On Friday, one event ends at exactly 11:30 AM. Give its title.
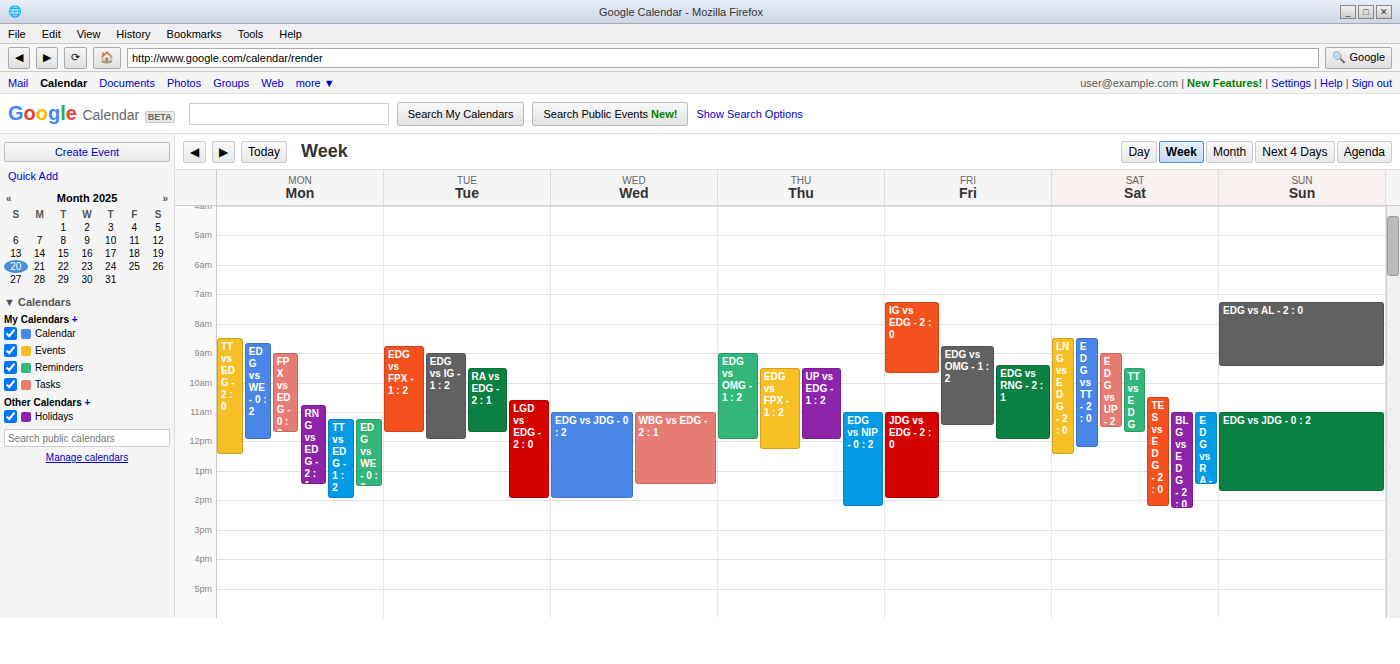
"EDG vs OMG - 1 : 2"